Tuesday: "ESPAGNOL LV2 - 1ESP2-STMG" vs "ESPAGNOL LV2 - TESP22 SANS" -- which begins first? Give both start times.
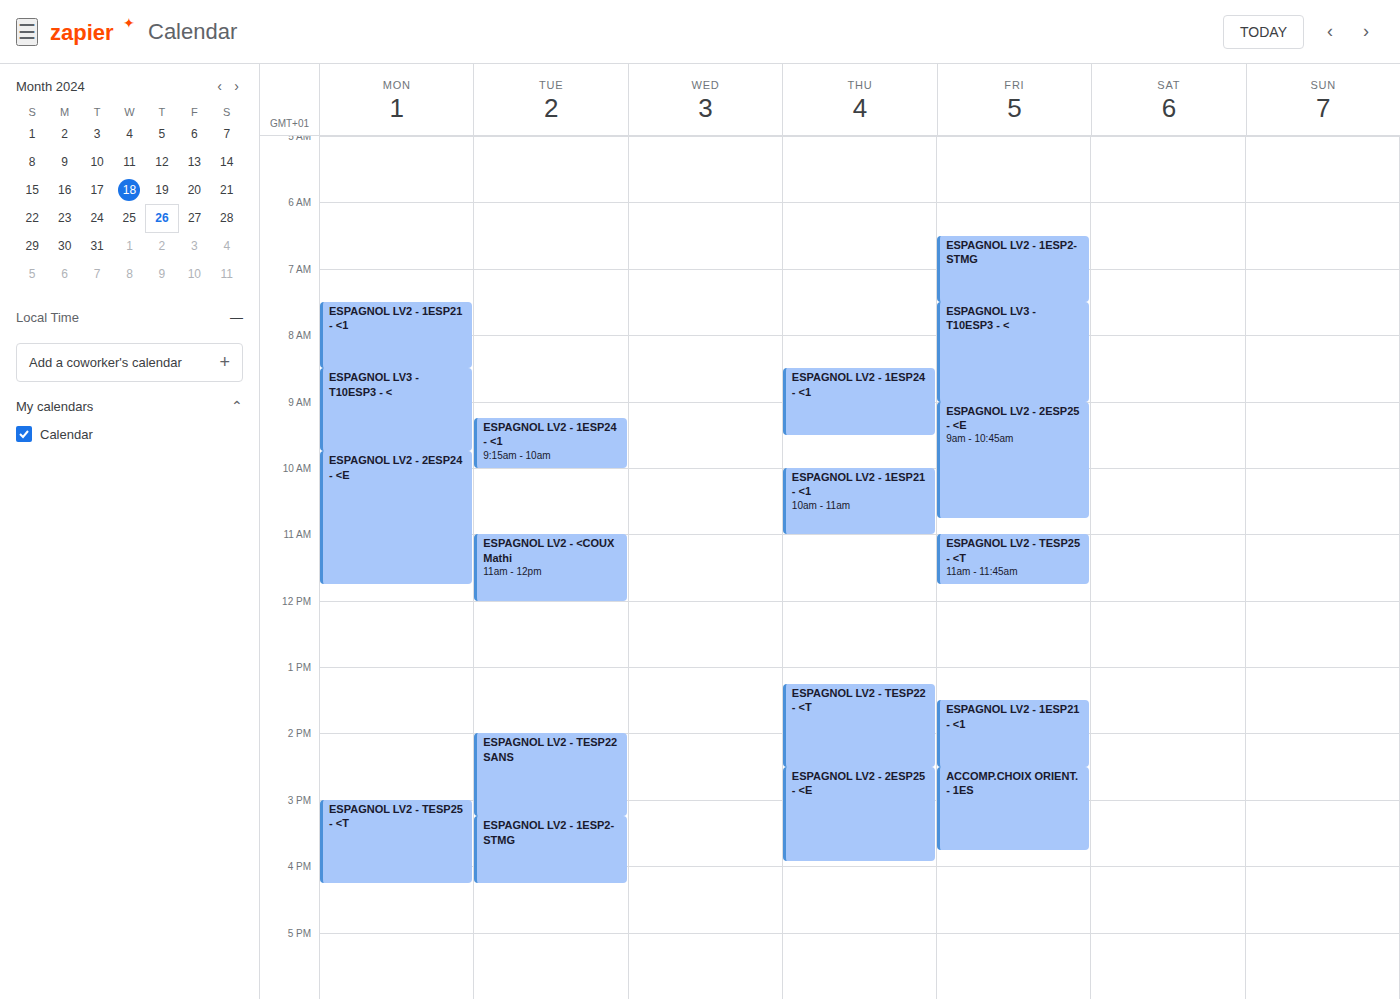
"ESPAGNOL LV2 - TESP22 SANS" 14:00; "ESPAGNOL LV2 - 1ESP2-STMG" 15:15.